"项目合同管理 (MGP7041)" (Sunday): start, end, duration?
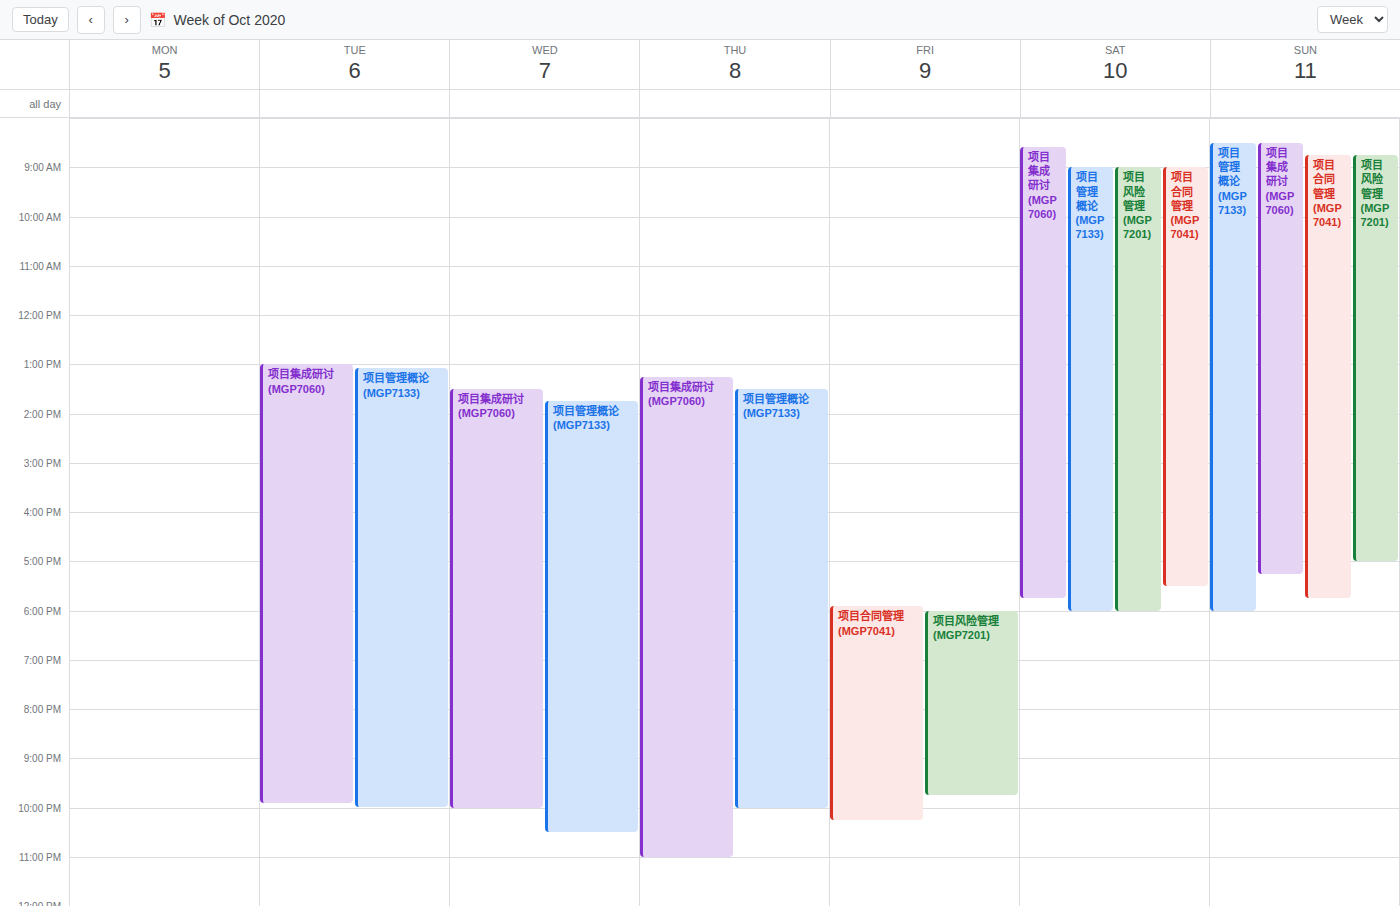
8:45 AM to 5:45 PM, 9 hours